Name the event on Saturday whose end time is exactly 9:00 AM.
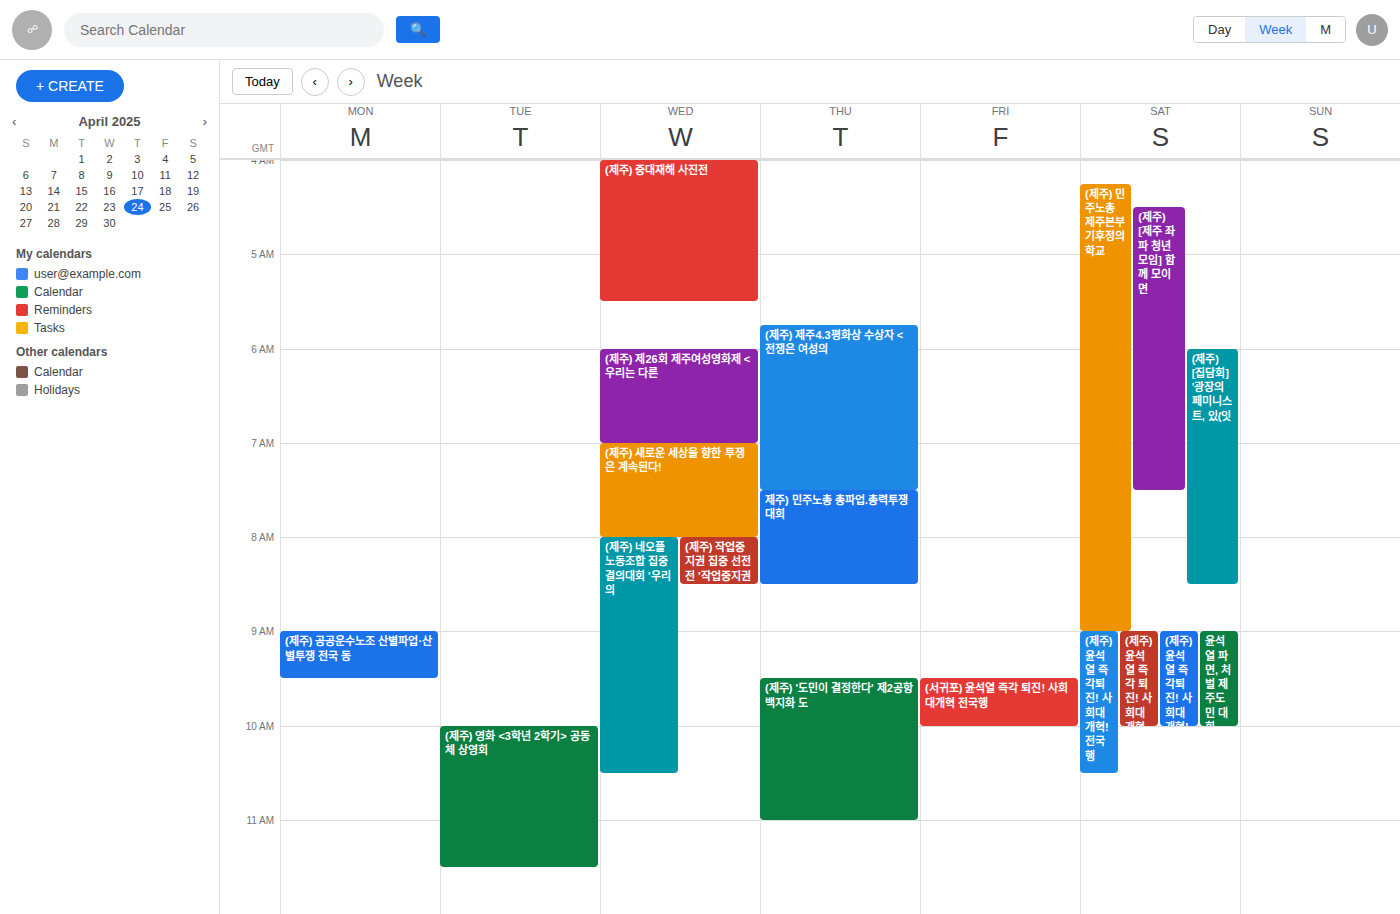
"(제주) 민주노총 제주본부 기후정의학교"